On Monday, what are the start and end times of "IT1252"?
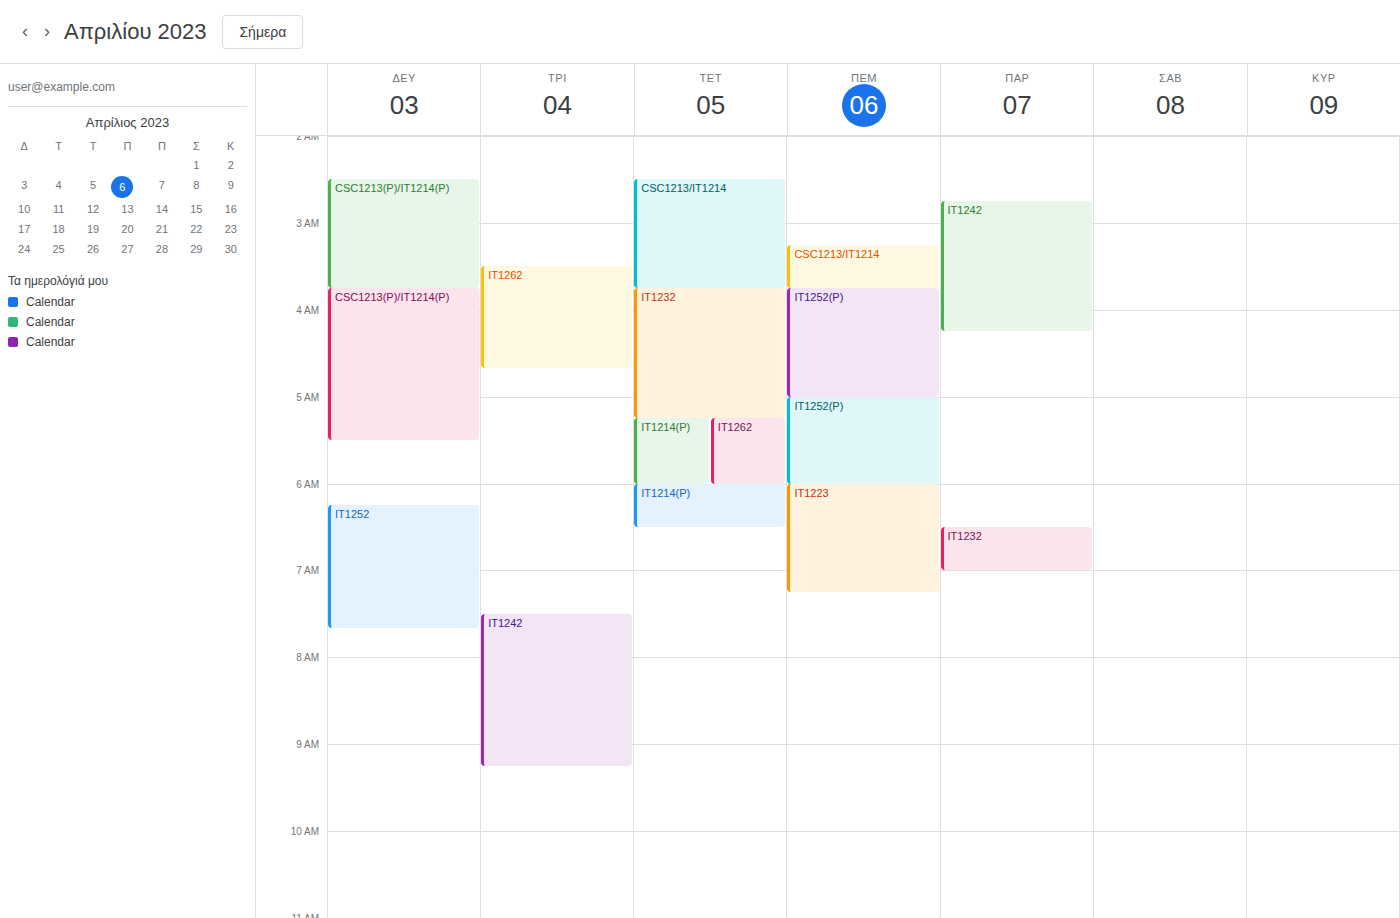
6:15 AM to 7:40 AM